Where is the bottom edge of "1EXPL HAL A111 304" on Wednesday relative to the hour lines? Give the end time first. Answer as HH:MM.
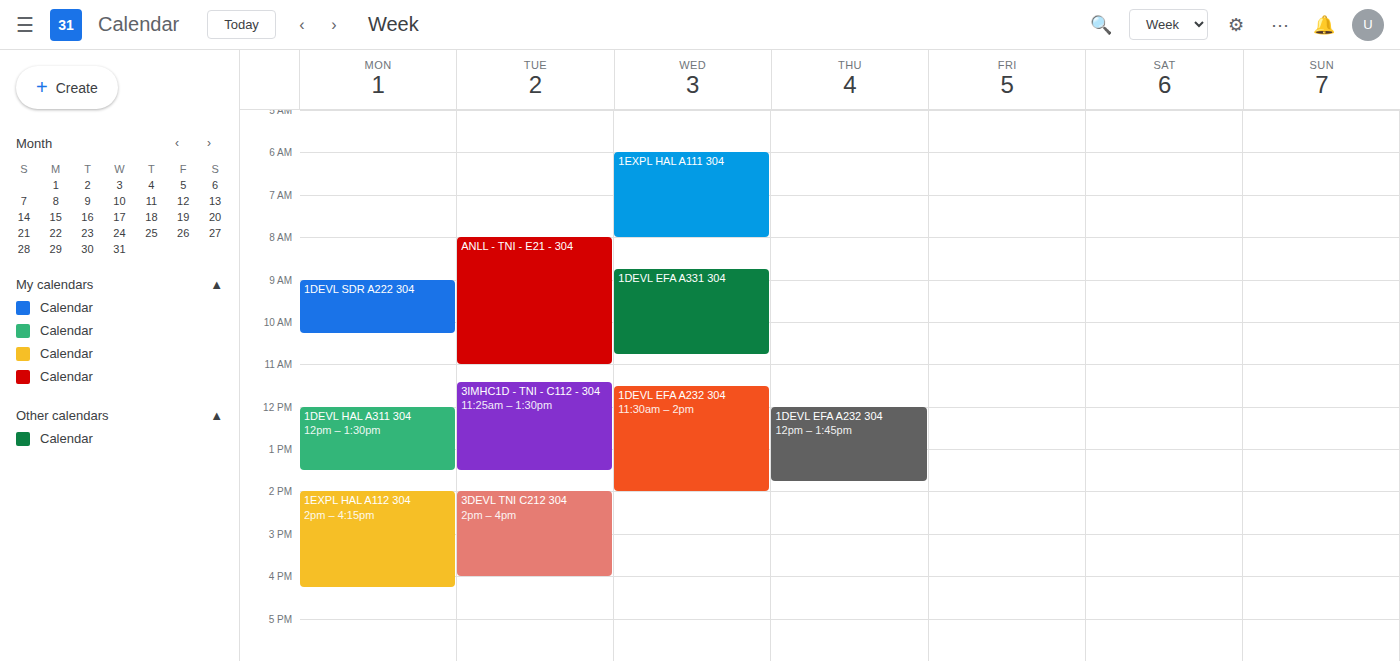
08:00 -- exactly on the 08:00 line.